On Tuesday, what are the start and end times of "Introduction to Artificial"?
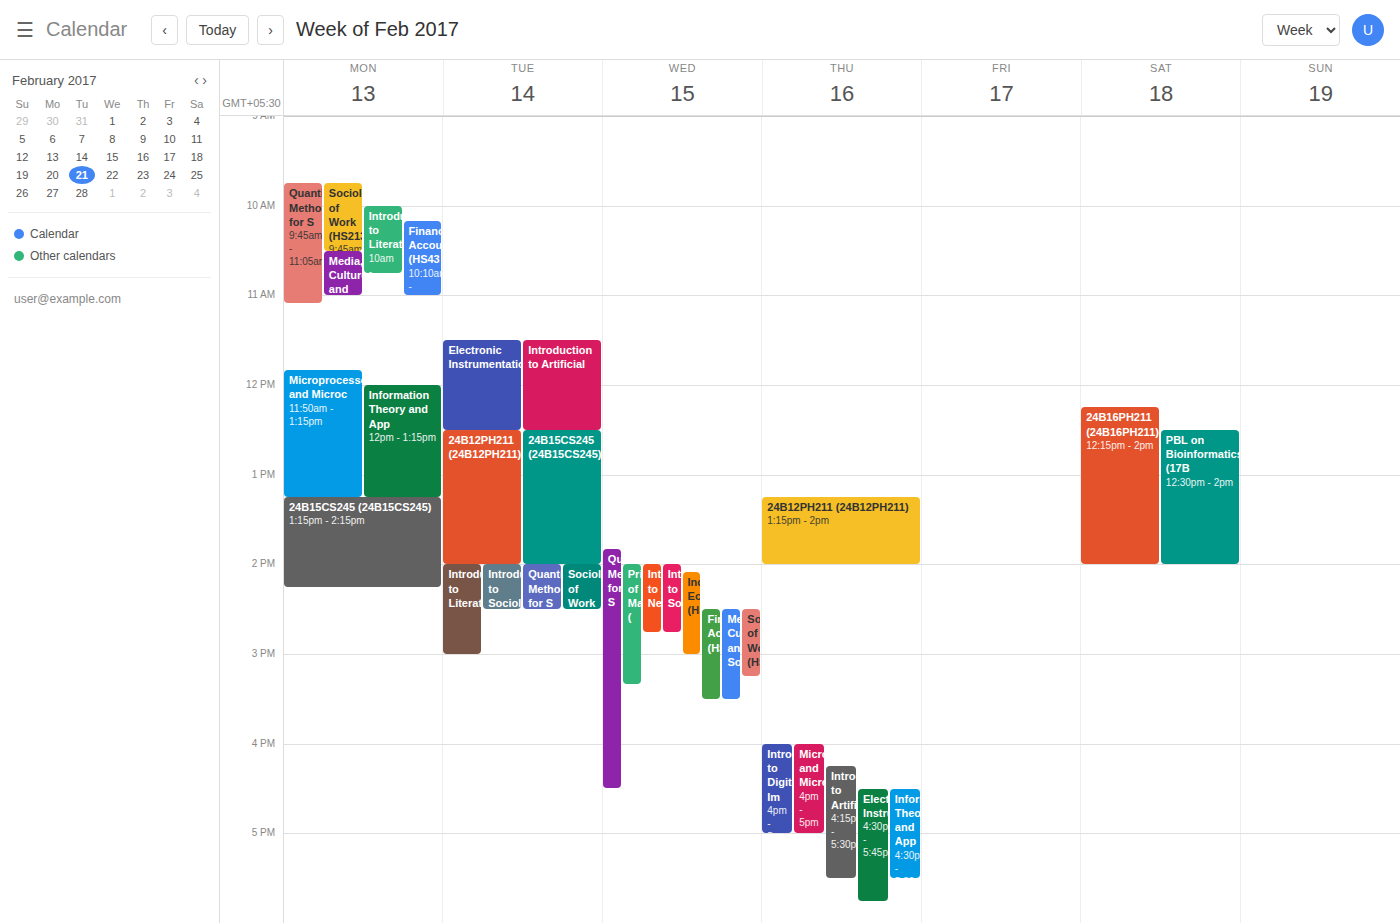
11:30 AM to 12:30 PM